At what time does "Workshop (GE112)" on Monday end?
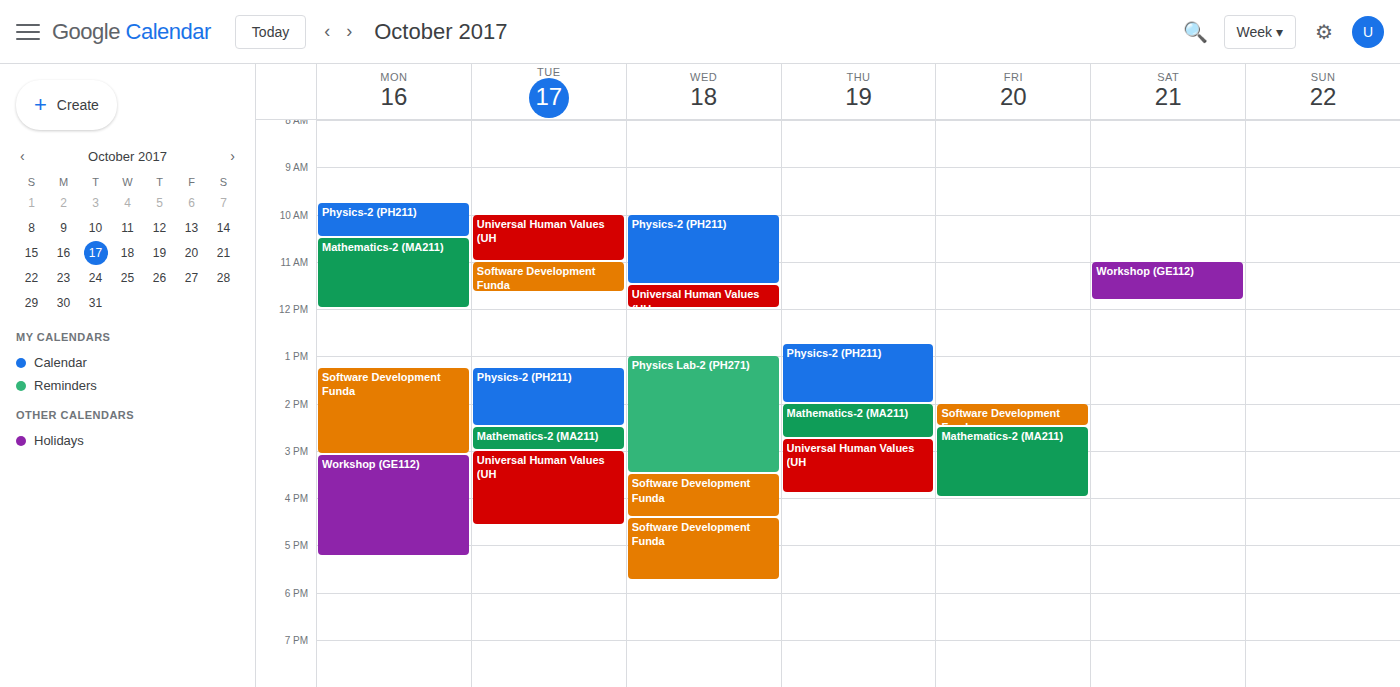
17:15